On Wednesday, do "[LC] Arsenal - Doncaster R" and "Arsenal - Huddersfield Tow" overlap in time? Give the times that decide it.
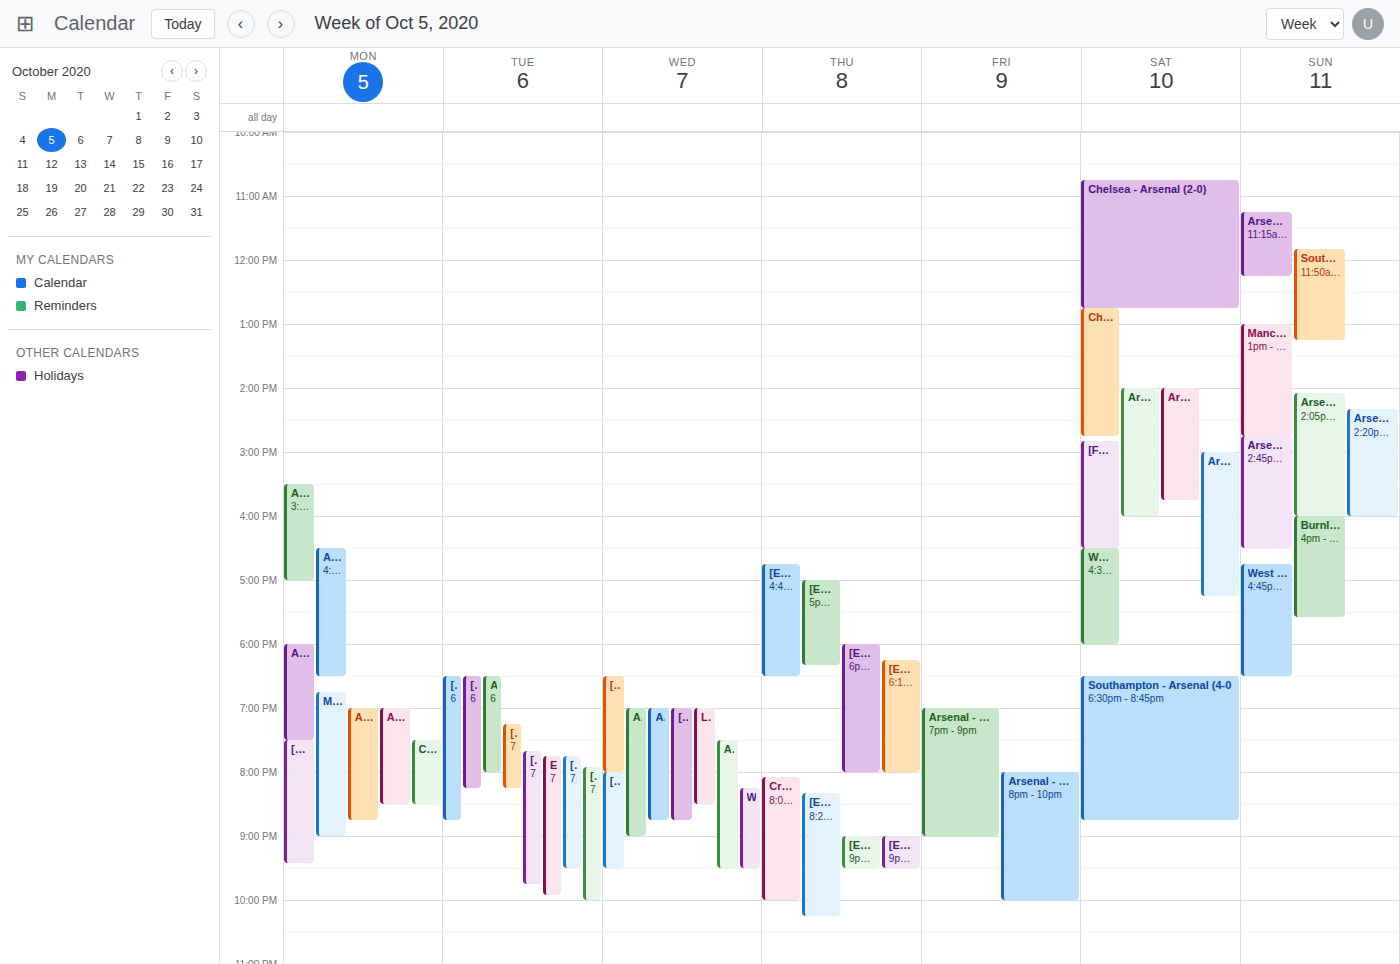
"Arsenal - Huddersfield Tow" starts at 19:30, before "[LC] Arsenal - Doncaster R" ends at 20:00 -- they overlap.